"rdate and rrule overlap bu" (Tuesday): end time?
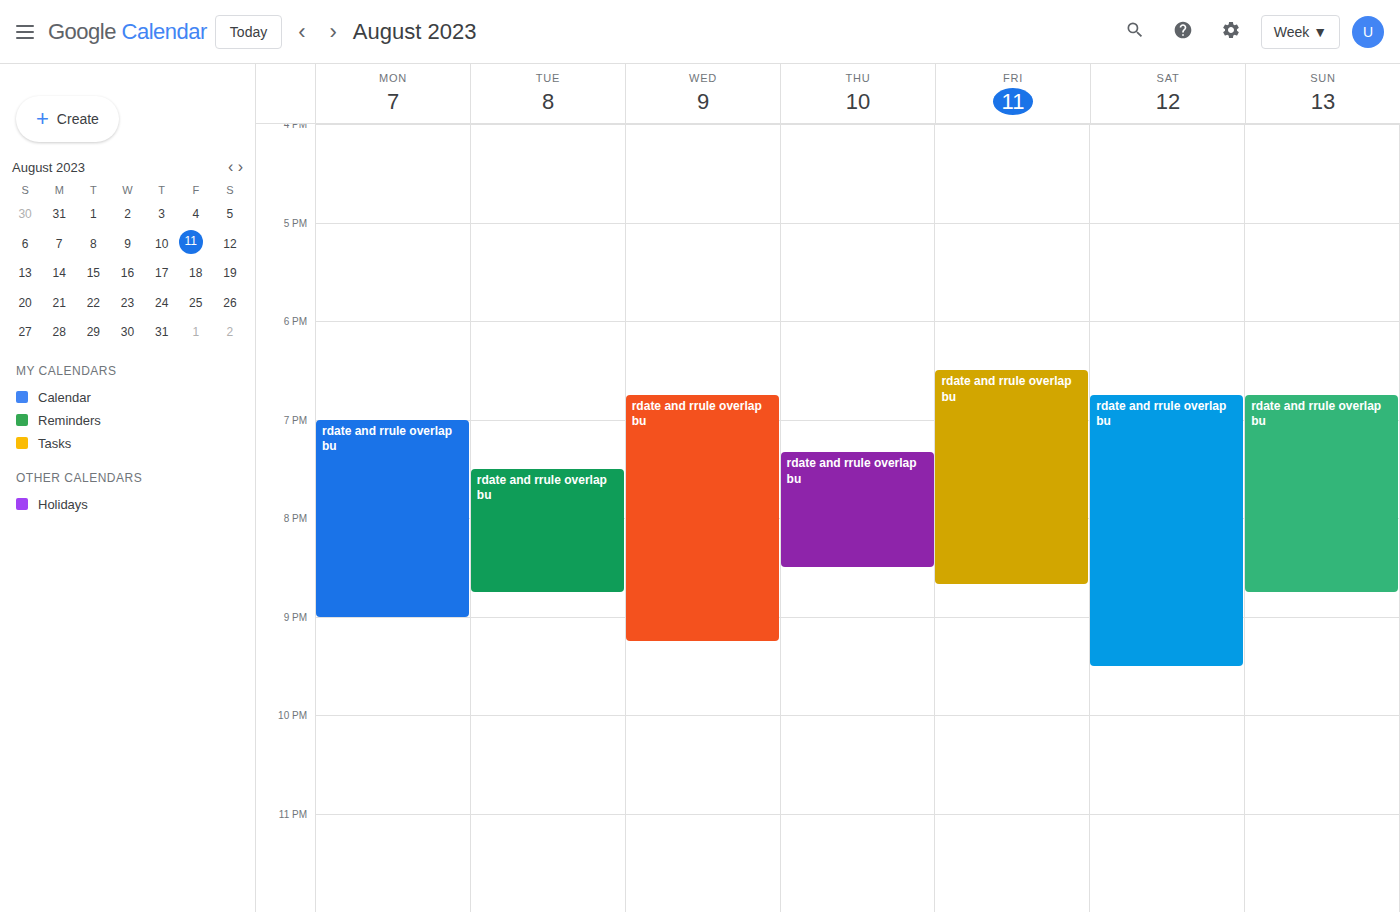
8:45 PM